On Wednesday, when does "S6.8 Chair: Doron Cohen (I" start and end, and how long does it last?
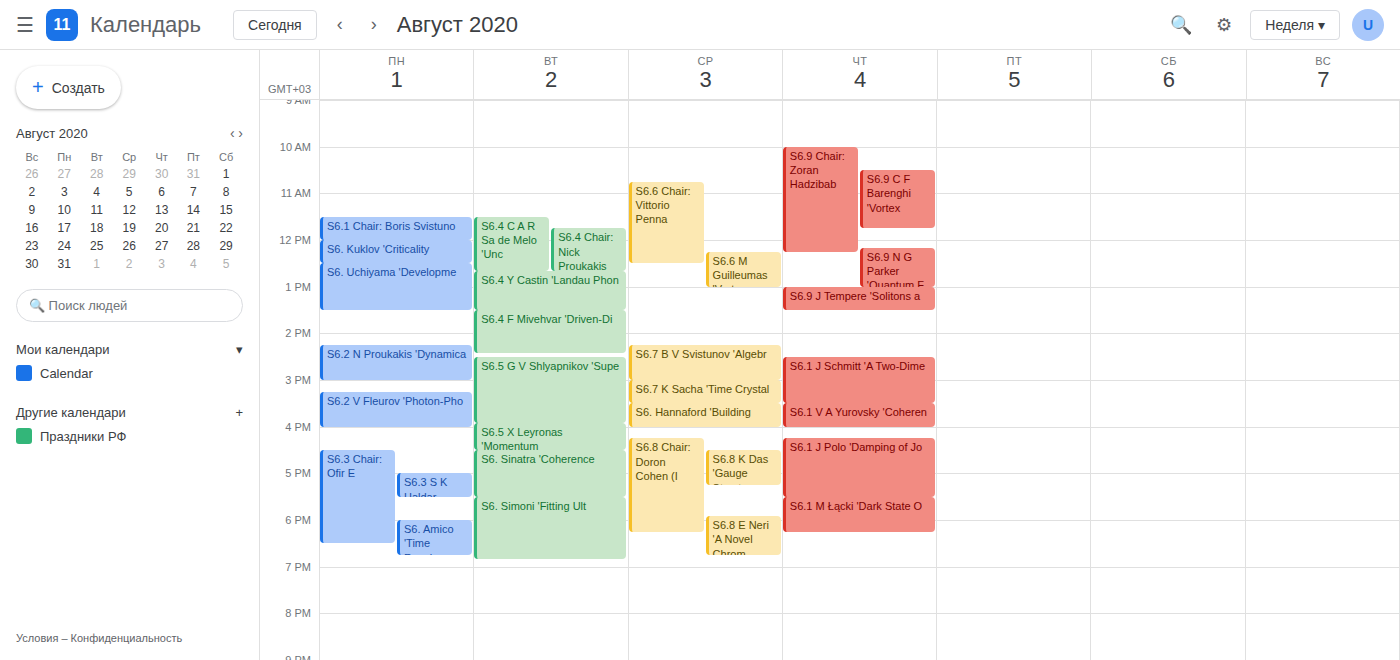
16:15 to 18:15, 2 hours